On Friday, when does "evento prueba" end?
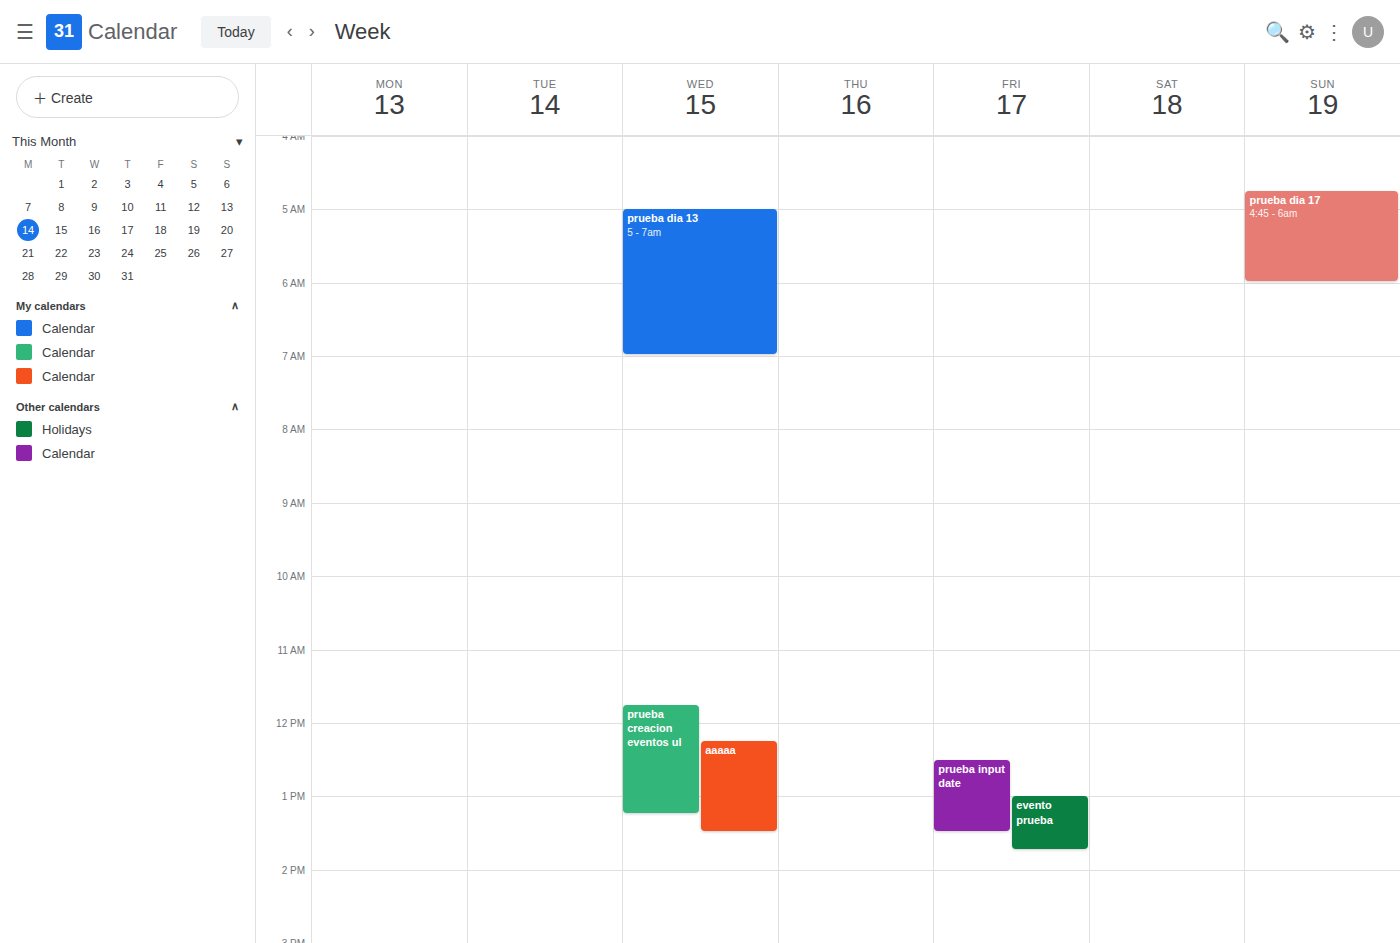
1:45 PM